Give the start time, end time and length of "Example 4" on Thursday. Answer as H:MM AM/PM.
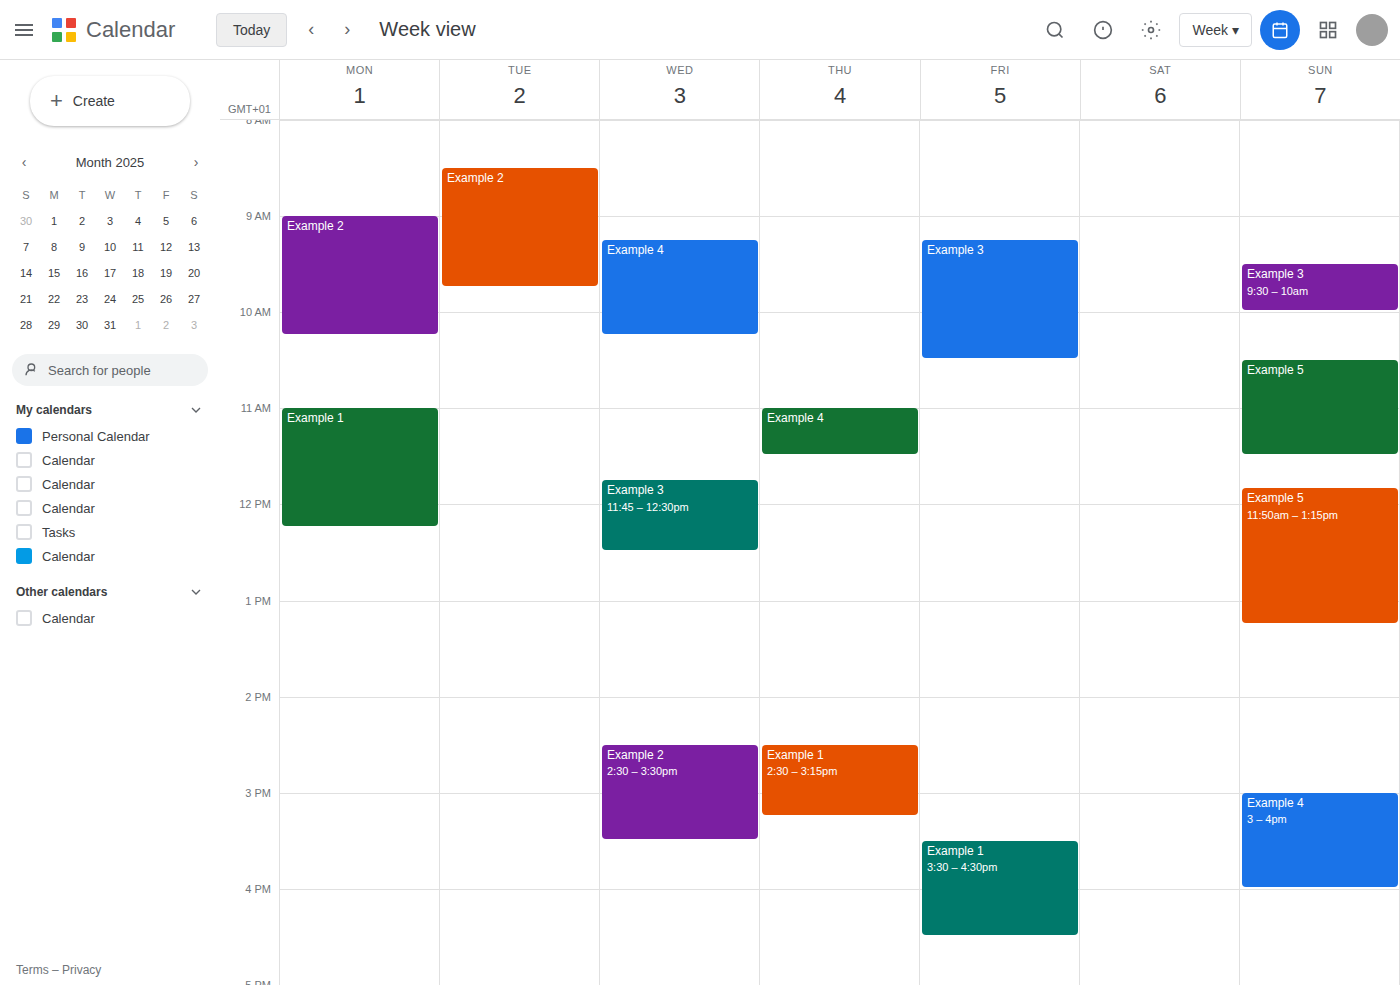
11:00 AM to 11:30 AM, 30 minutes